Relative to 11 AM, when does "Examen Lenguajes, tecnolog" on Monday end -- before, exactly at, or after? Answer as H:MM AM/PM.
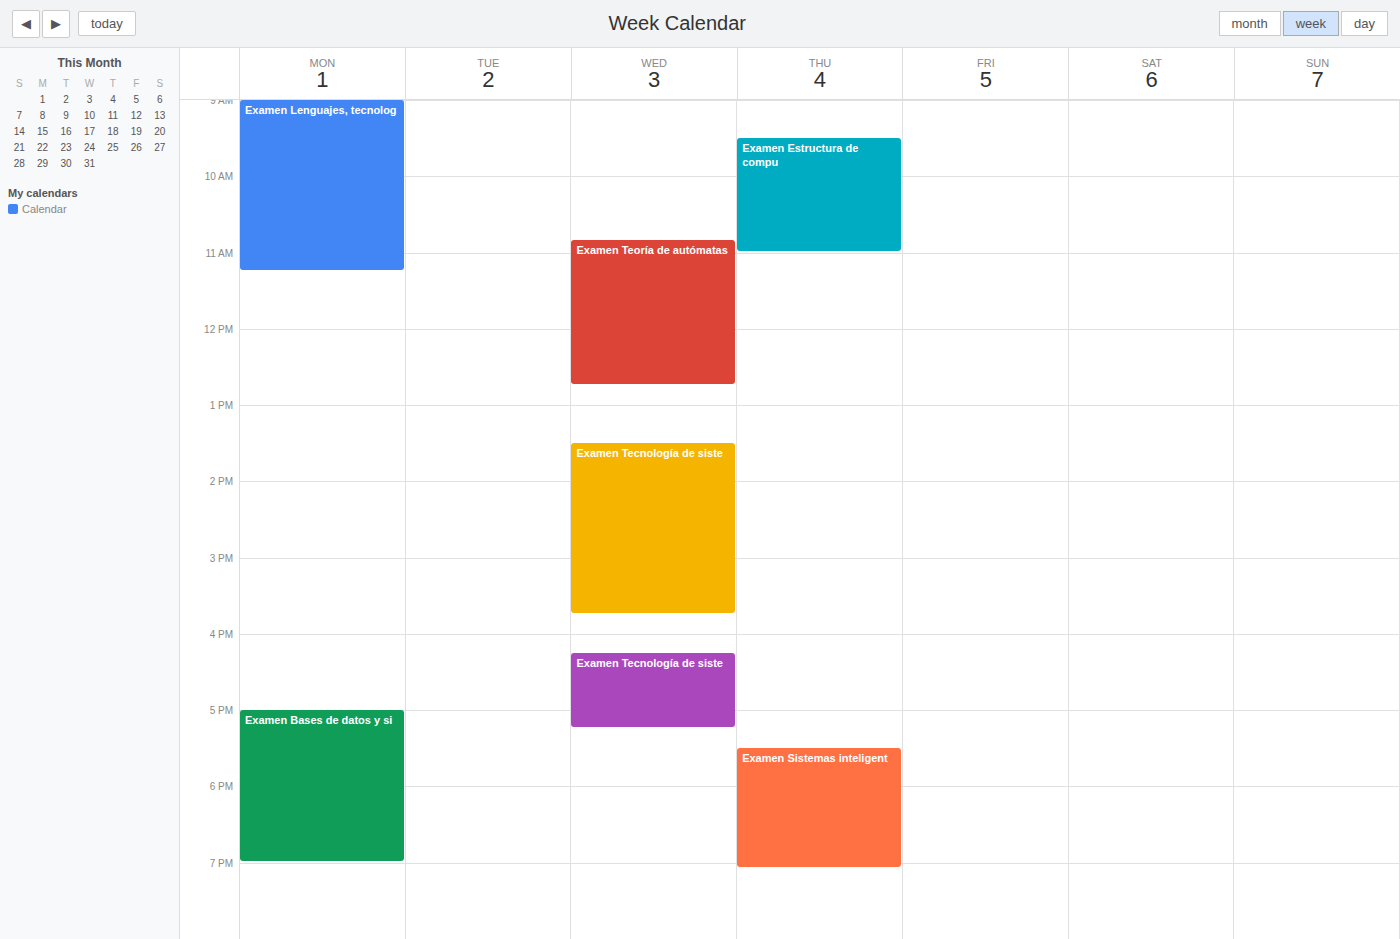
11:15 AM -- after 11 AM, 15 minutes below the 11 AM line.